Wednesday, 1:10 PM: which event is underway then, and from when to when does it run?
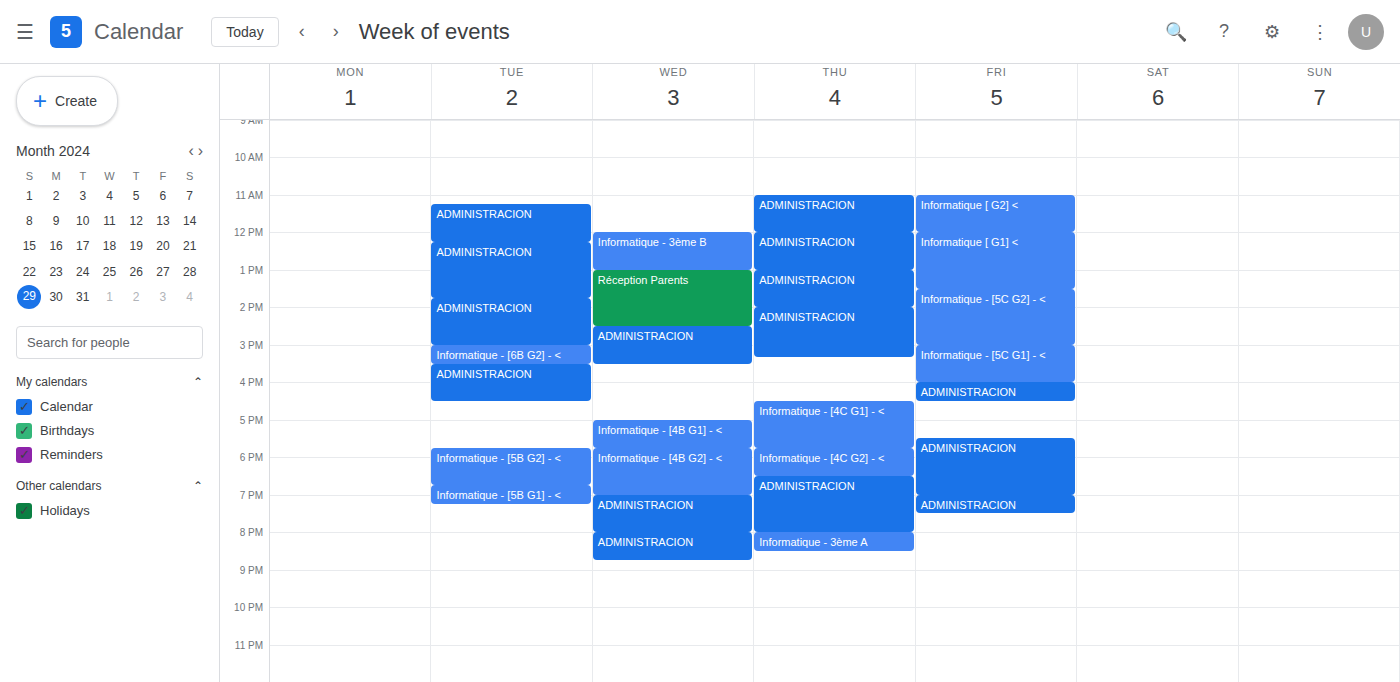
"Réception Parents", 1:00 PM to 2:30 PM